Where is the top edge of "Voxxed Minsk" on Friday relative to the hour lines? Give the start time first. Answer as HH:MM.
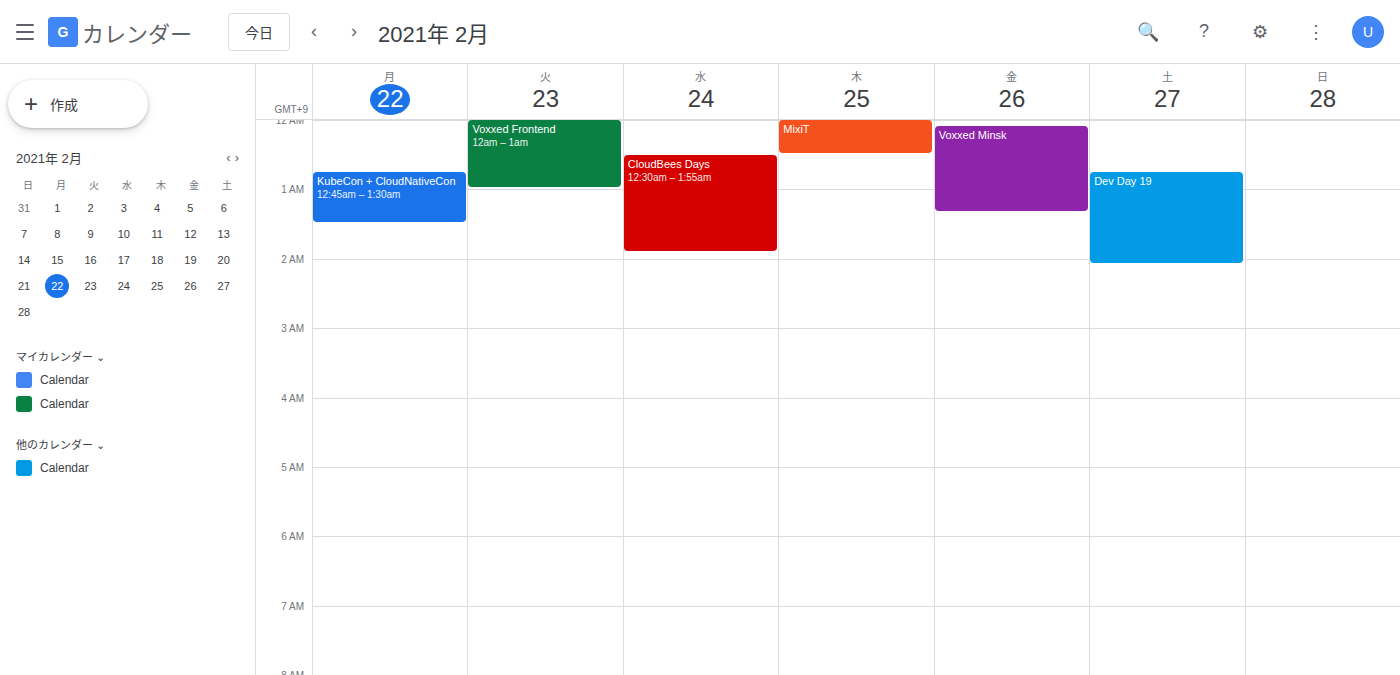
00:05 -- neither: 5 minutes below the 00:00 line and 55 minutes above the 01:00 line.